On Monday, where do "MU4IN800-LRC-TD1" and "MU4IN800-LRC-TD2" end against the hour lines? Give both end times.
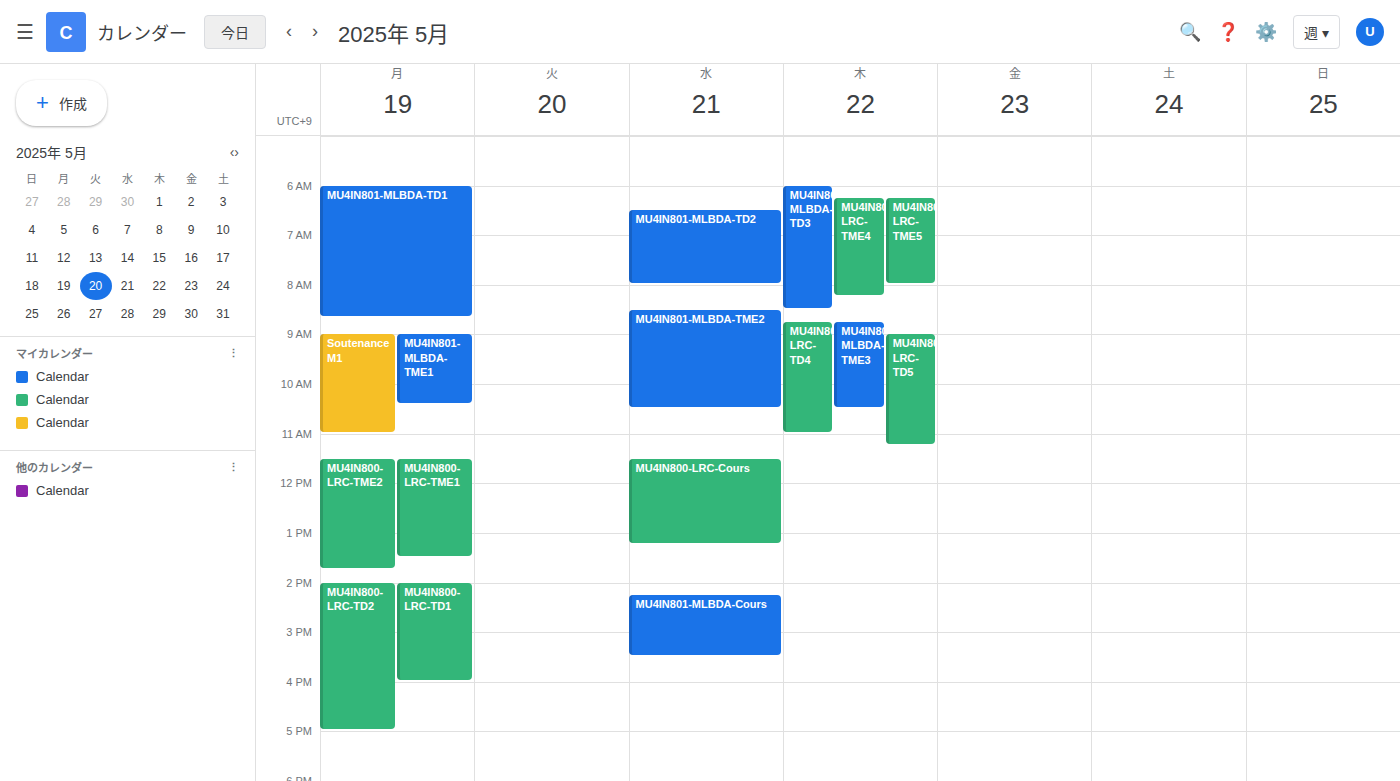
"MU4IN800-LRC-TD1": 4:00 PM, exactly on the 4 PM line. "MU4IN800-LRC-TD2": 5:00 PM, exactly on the 5 PM line.